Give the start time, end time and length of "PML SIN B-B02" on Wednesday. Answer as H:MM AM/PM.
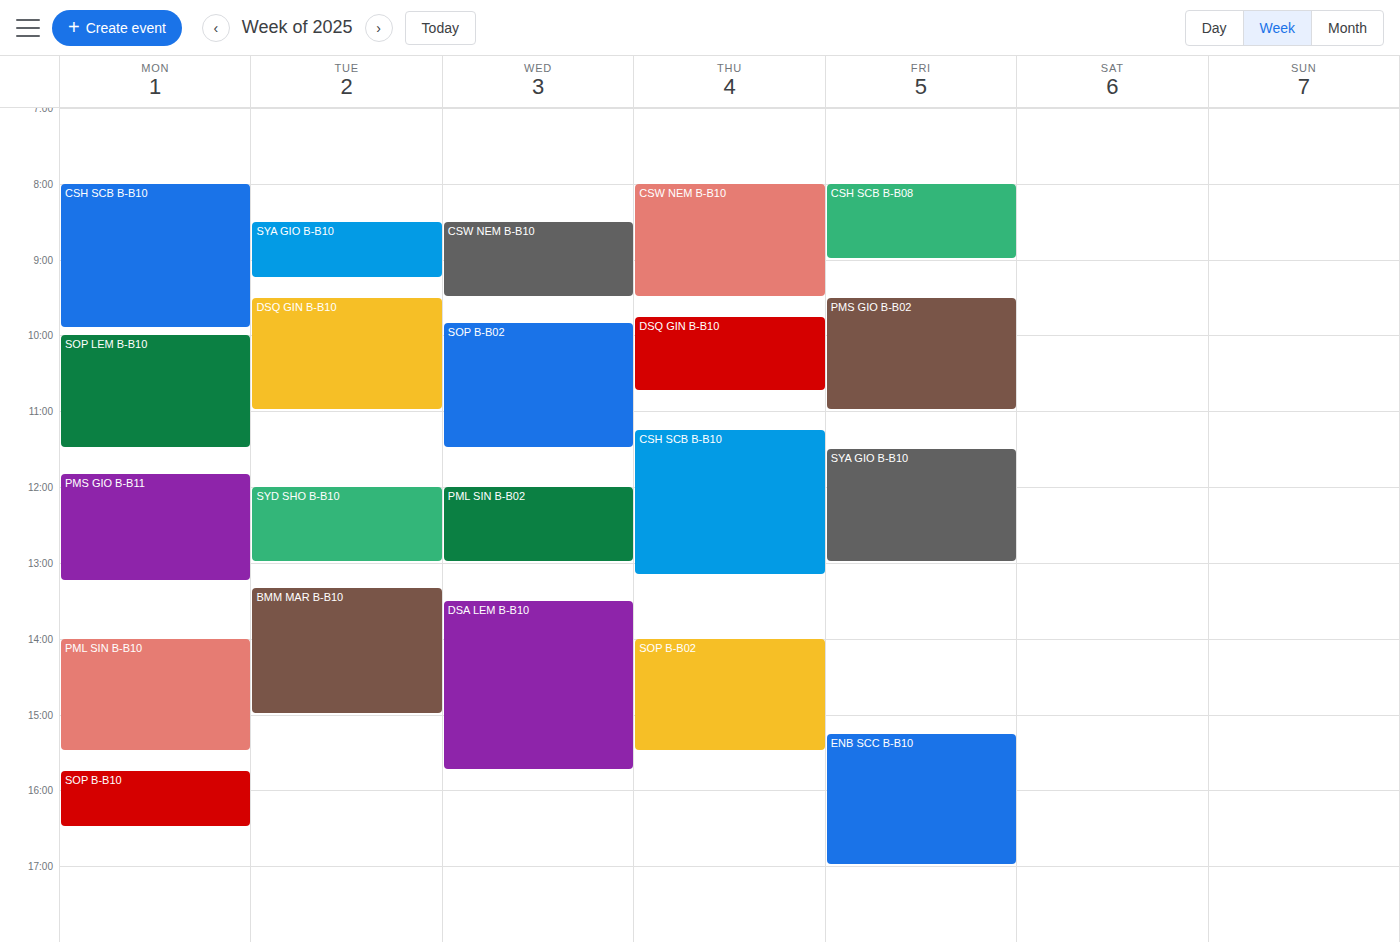
12:00 PM to 1:00 PM, 1 hour